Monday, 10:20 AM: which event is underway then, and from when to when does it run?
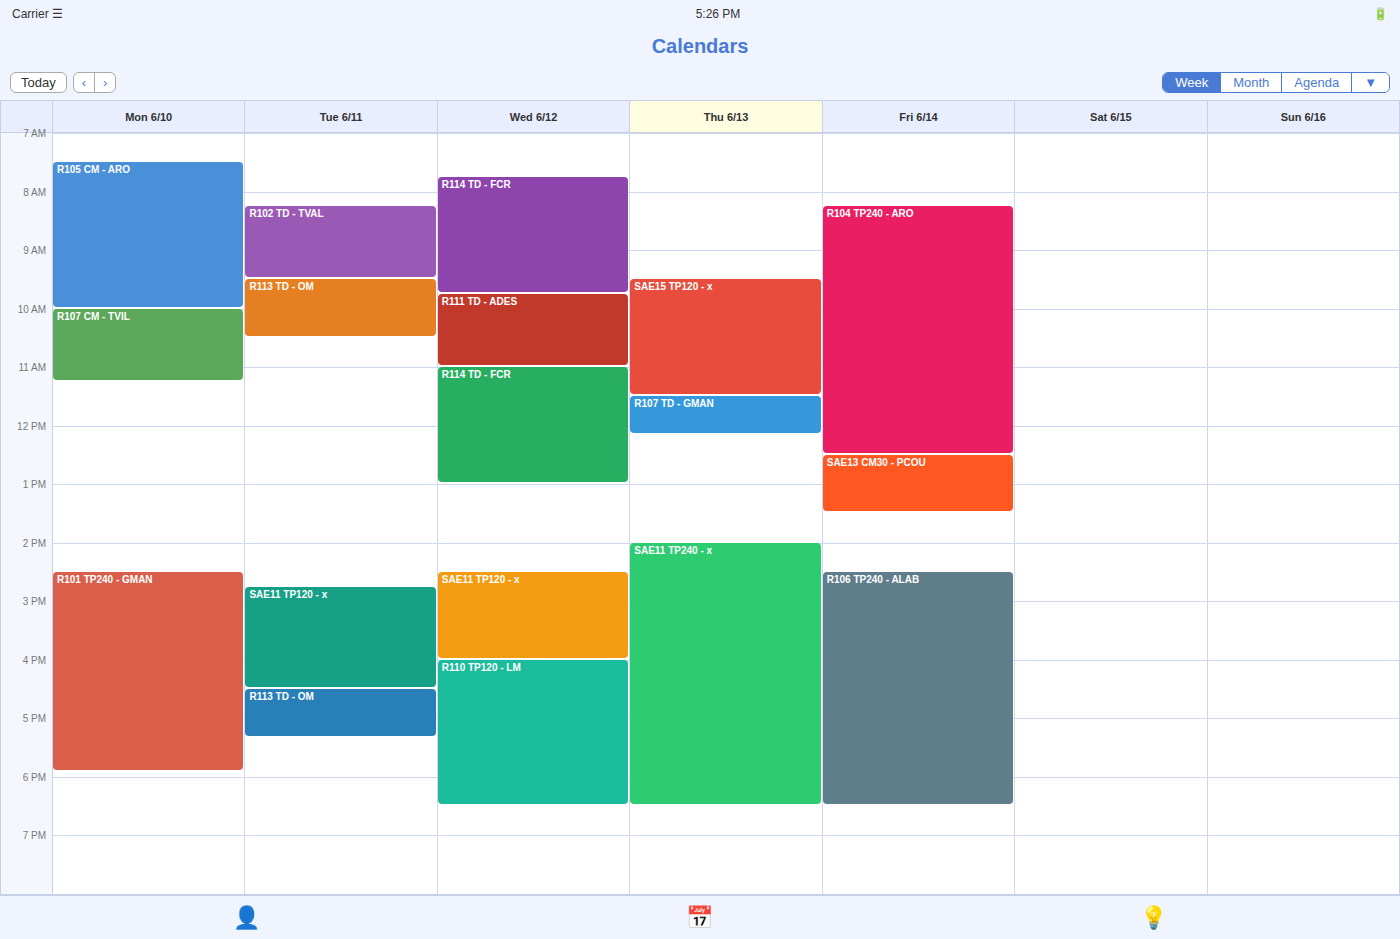
"R107 CM - TVIL", 10:00 AM to 11:15 AM